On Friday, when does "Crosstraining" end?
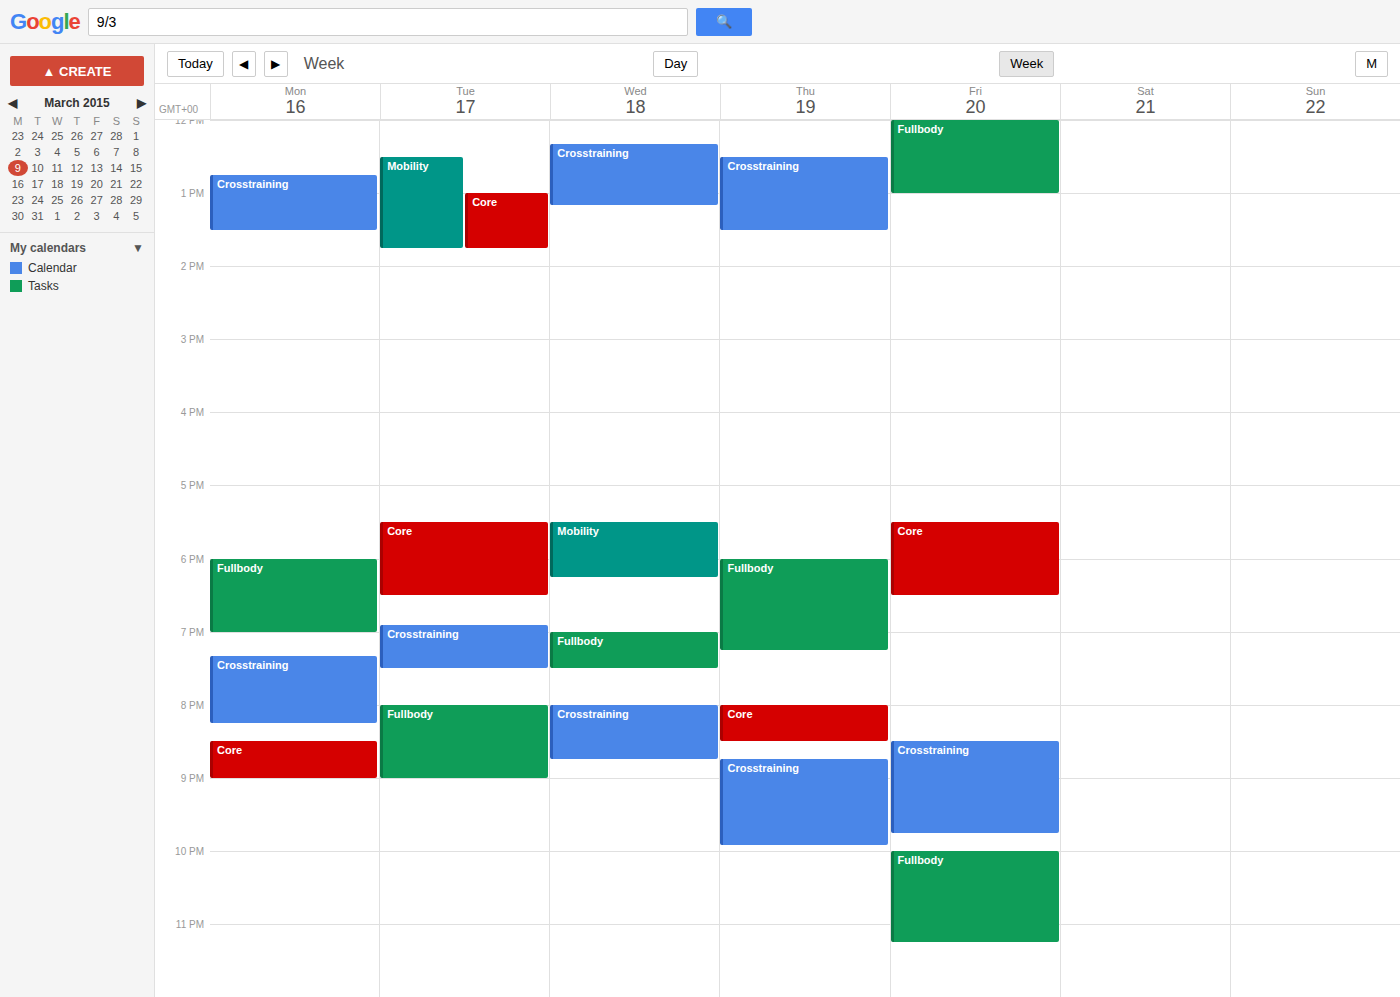
21:45